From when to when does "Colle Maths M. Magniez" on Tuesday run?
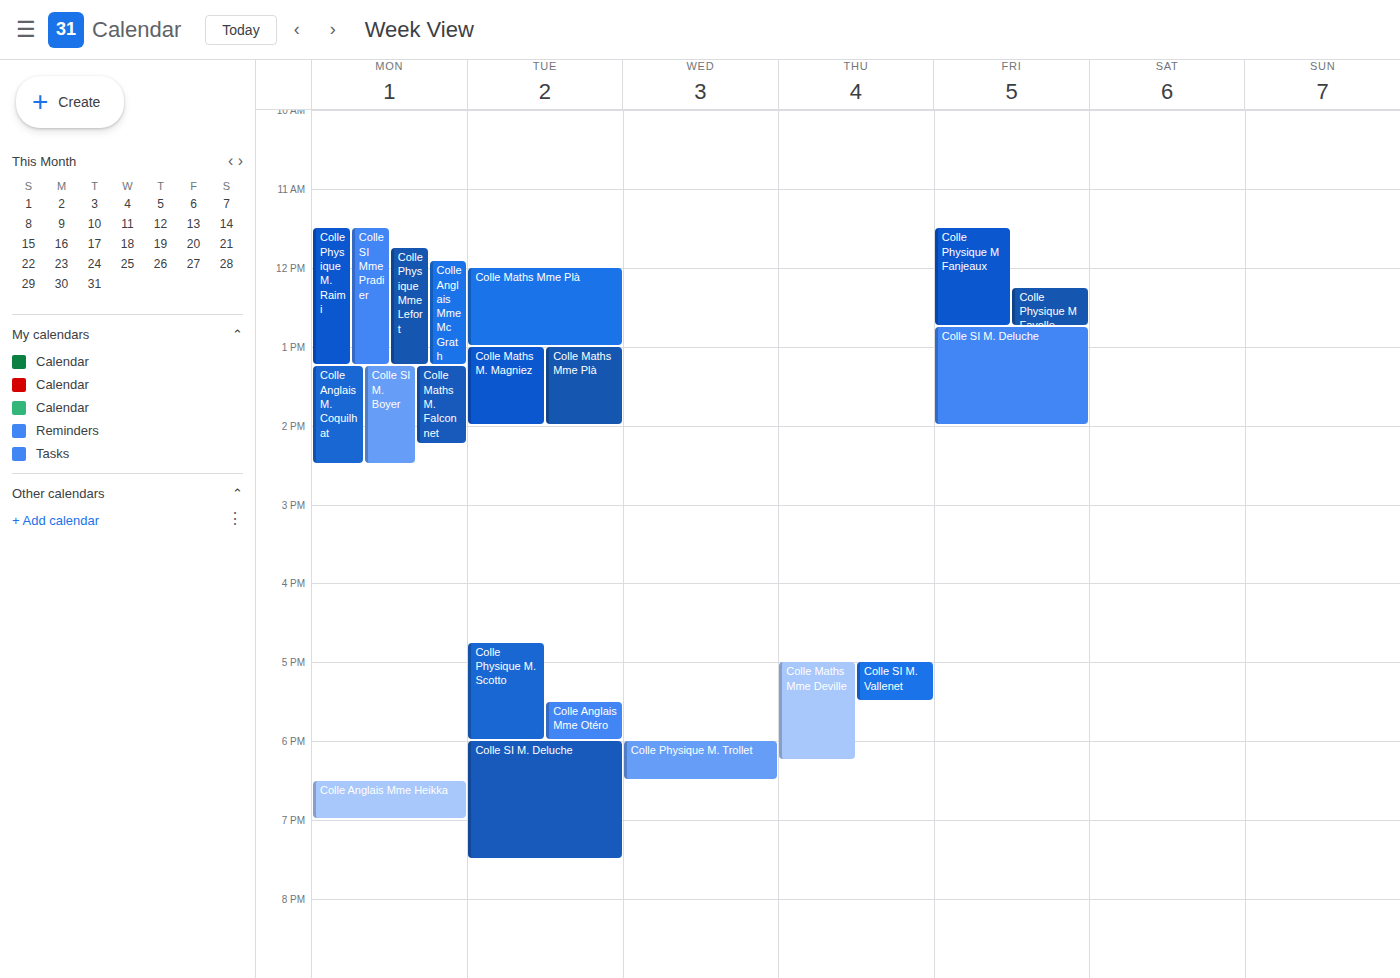
1:00 PM to 2:00 PM